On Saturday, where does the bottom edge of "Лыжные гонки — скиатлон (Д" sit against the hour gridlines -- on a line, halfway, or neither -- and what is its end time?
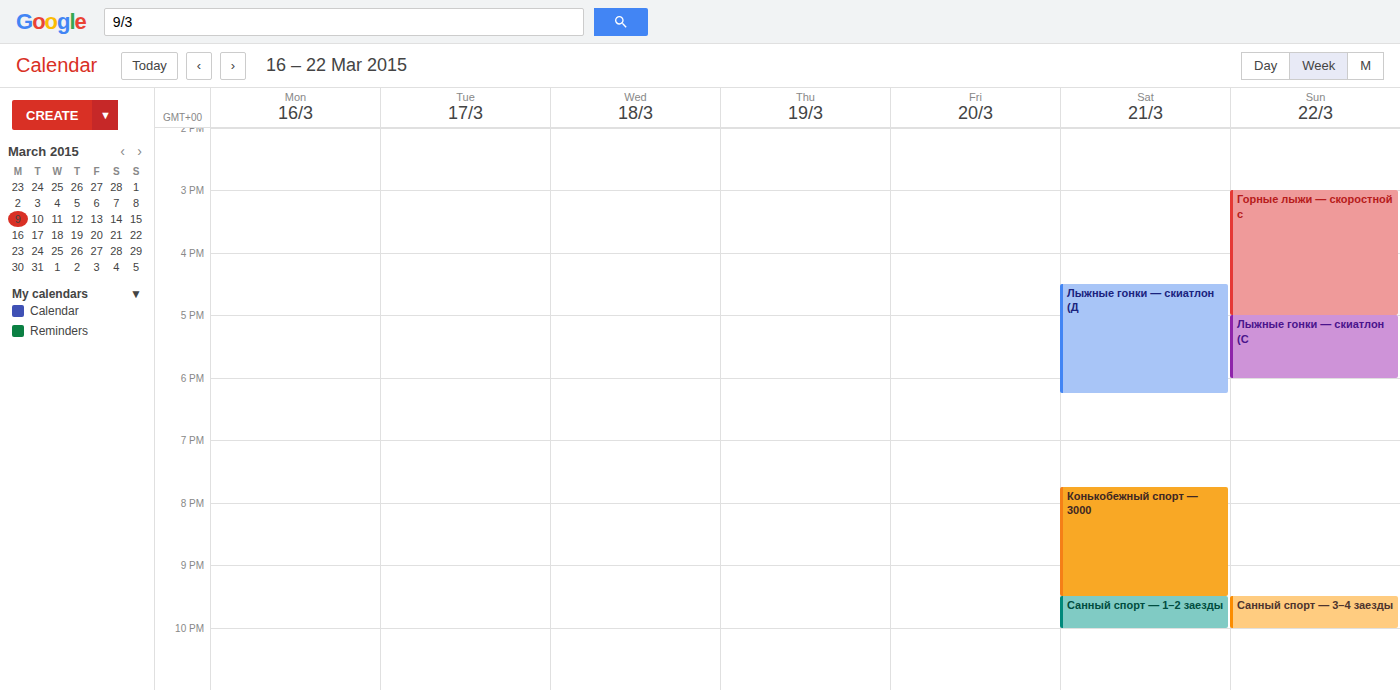
6:15 PM -- neither: a quarter of the way from the 6 PM line to the 7 PM line.